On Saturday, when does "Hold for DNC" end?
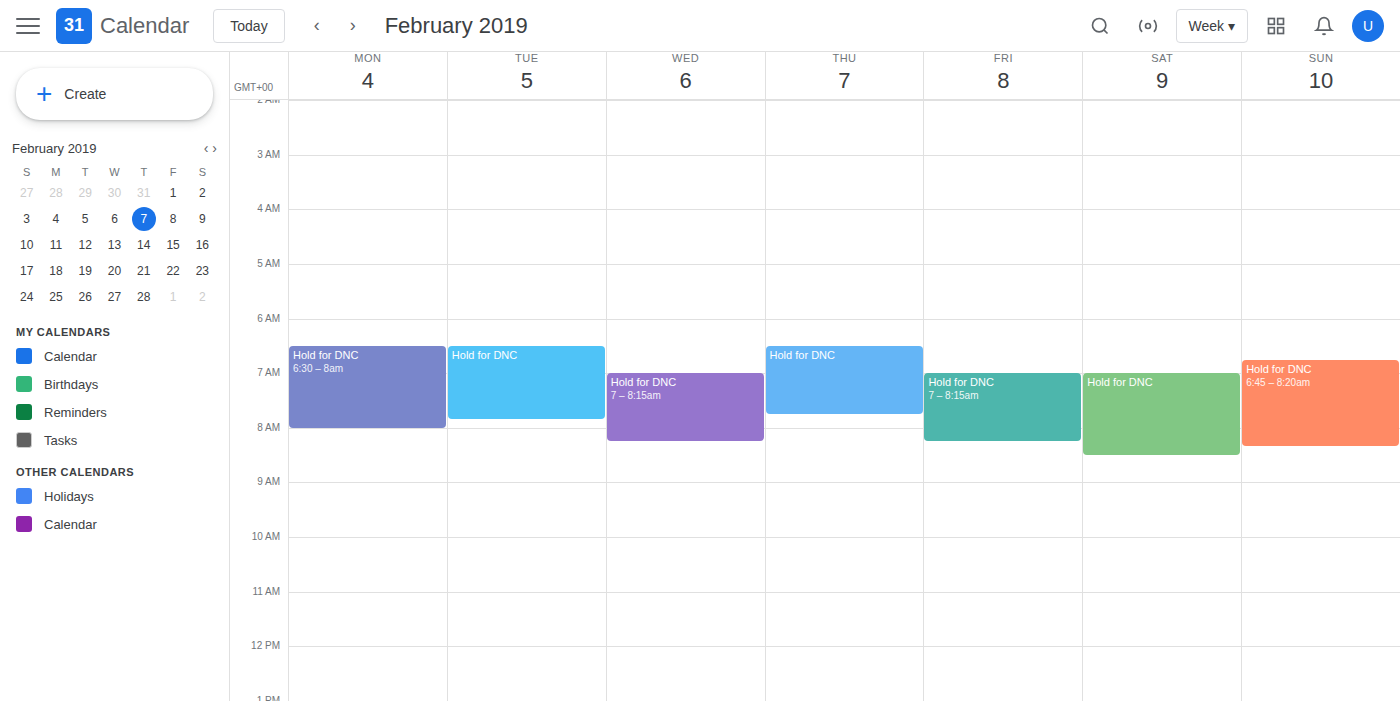
8:30 AM